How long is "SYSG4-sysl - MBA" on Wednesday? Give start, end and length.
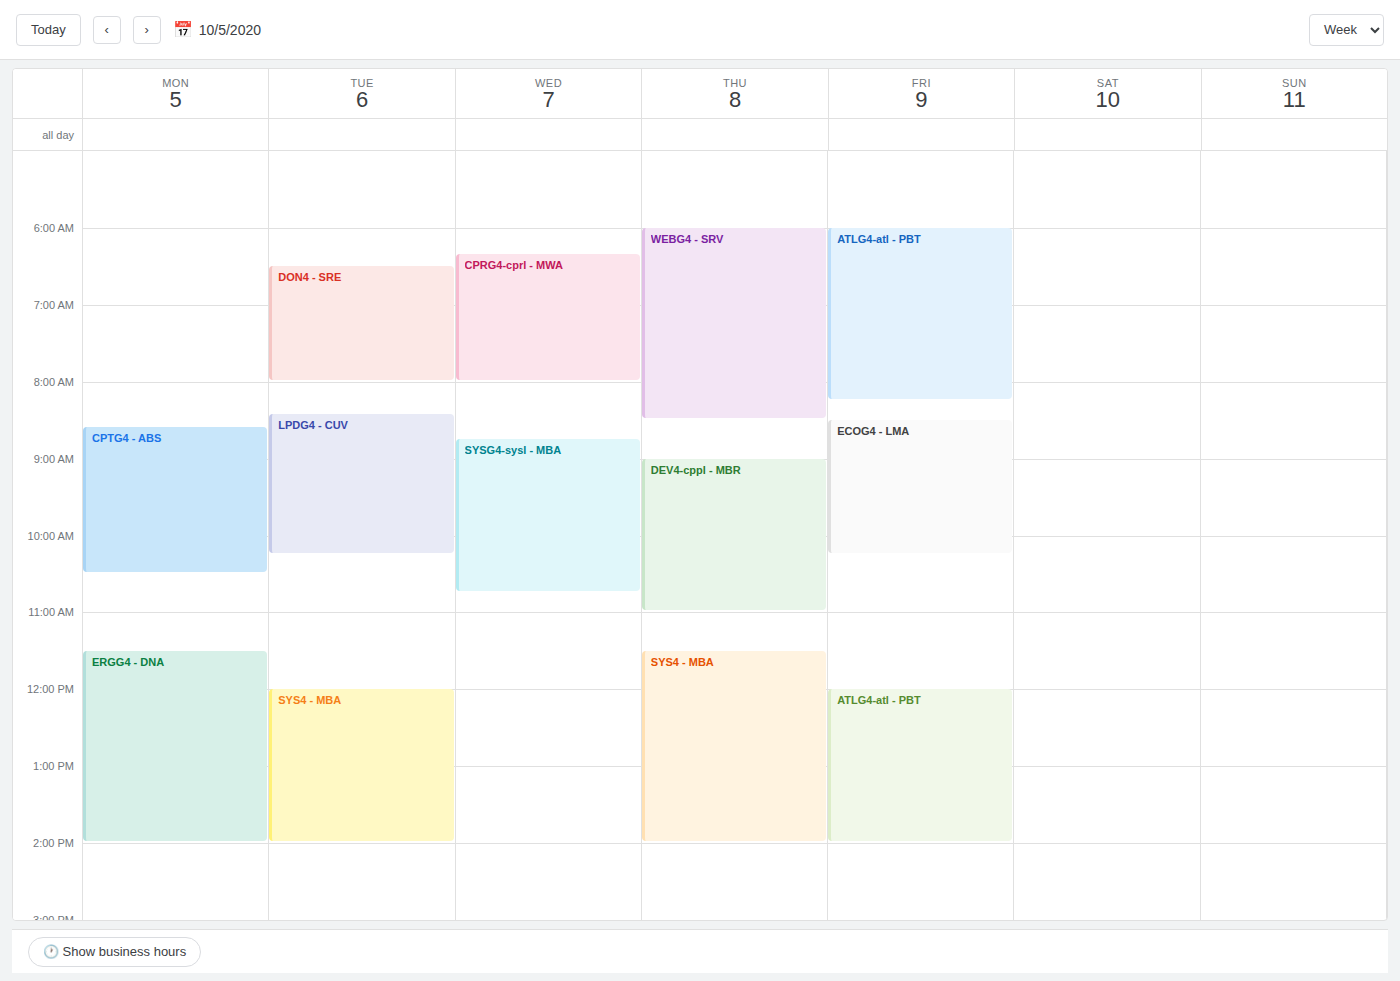
8:45 AM to 10:45 AM, 2 hours